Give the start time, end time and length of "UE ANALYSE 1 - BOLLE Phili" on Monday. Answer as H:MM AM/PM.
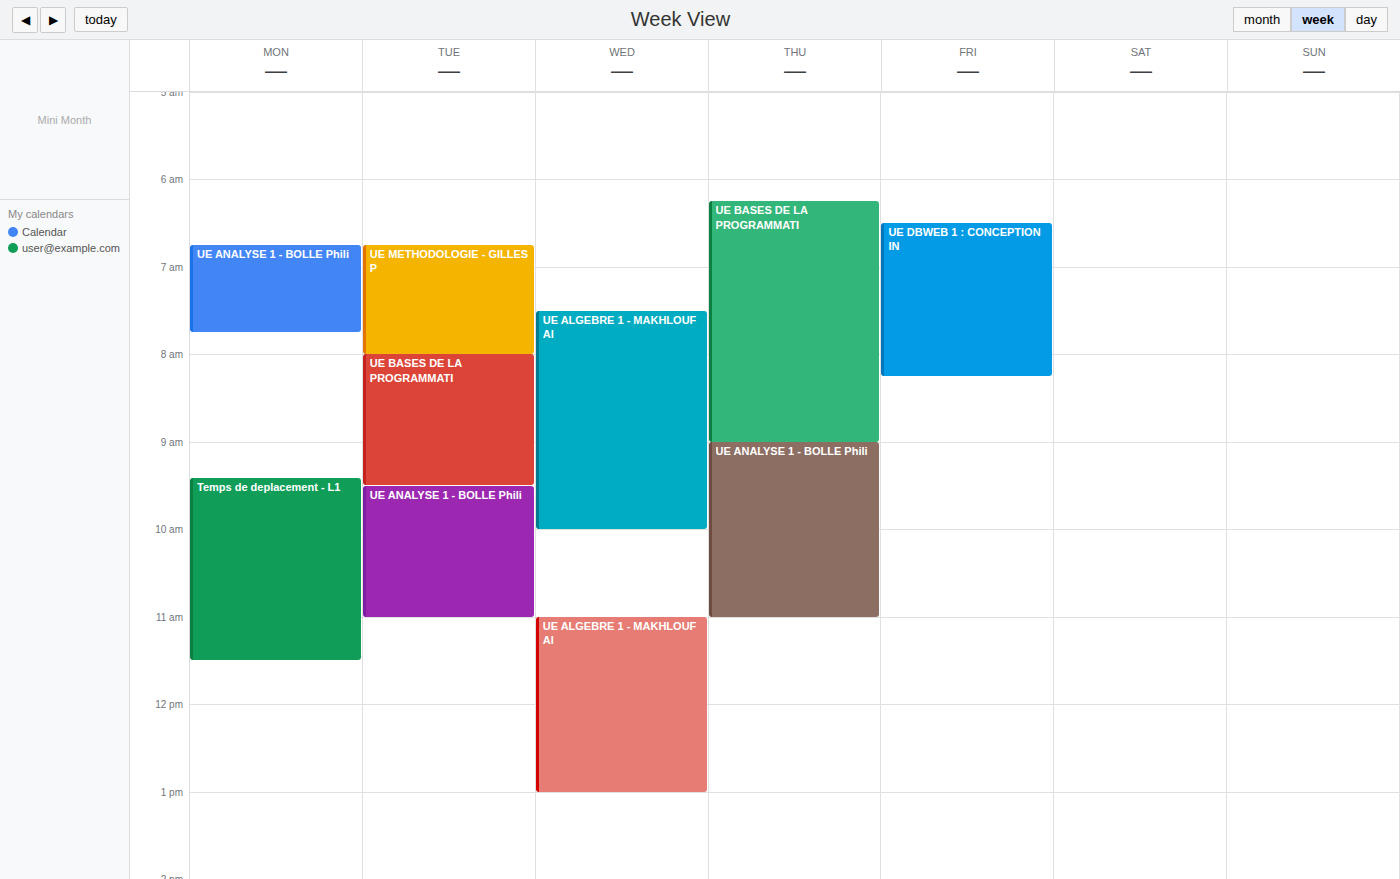
6:45 AM to 7:45 AM, 1 hour